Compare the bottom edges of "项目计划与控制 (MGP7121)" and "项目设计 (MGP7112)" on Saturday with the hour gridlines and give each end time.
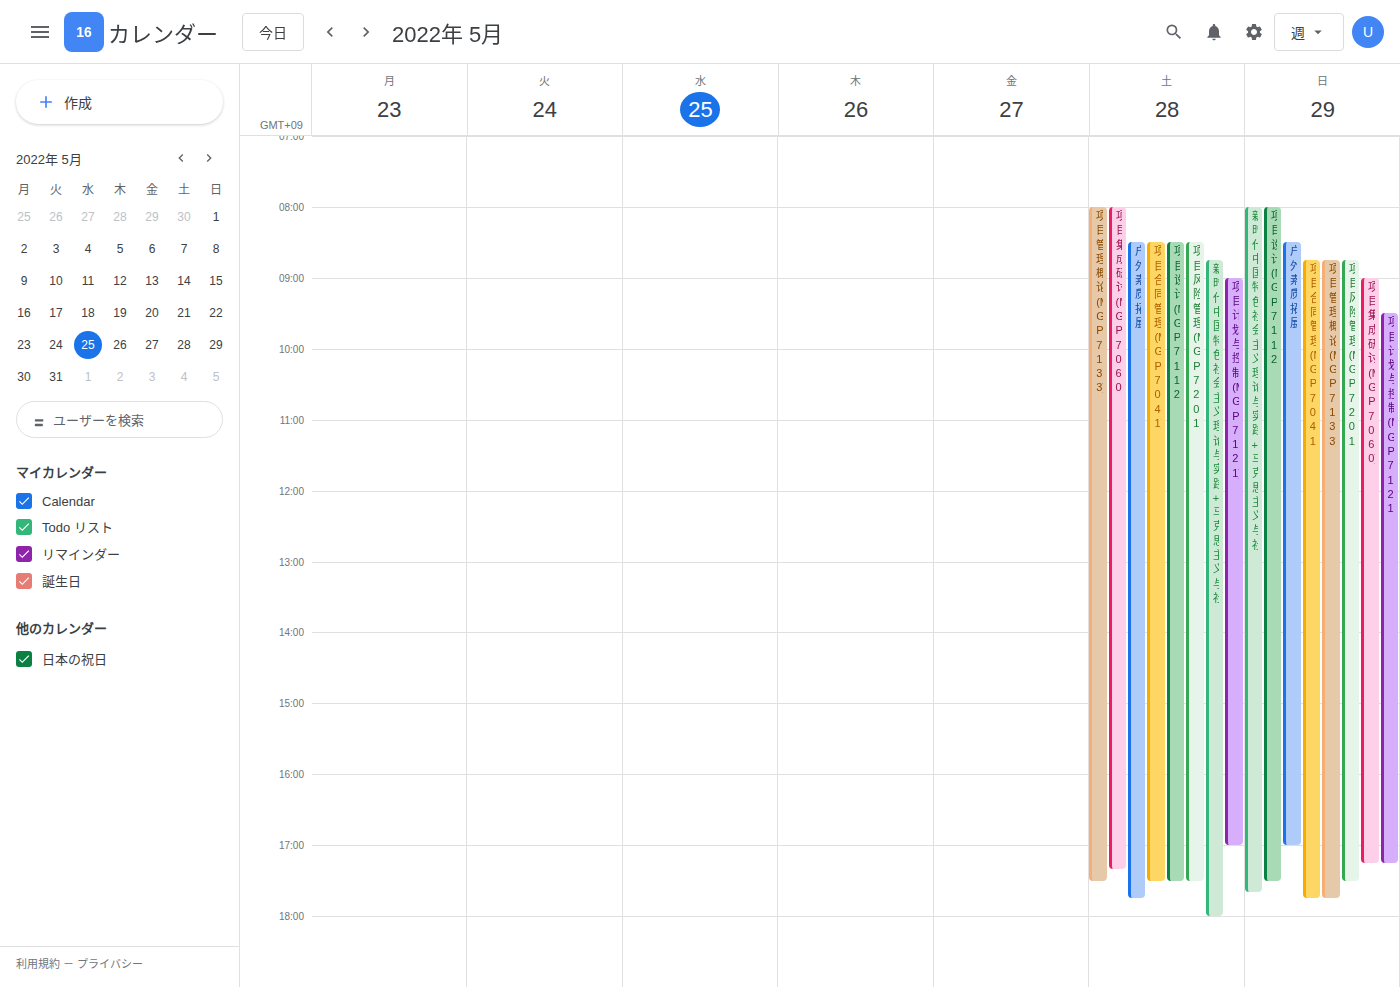
"项目计划与控制 (MGP7121)": 5:00 PM, exactly on the 5 PM line. "项目设计 (MGP7112)": 5:30 PM, halfway between the 5 PM and 6 PM lines.